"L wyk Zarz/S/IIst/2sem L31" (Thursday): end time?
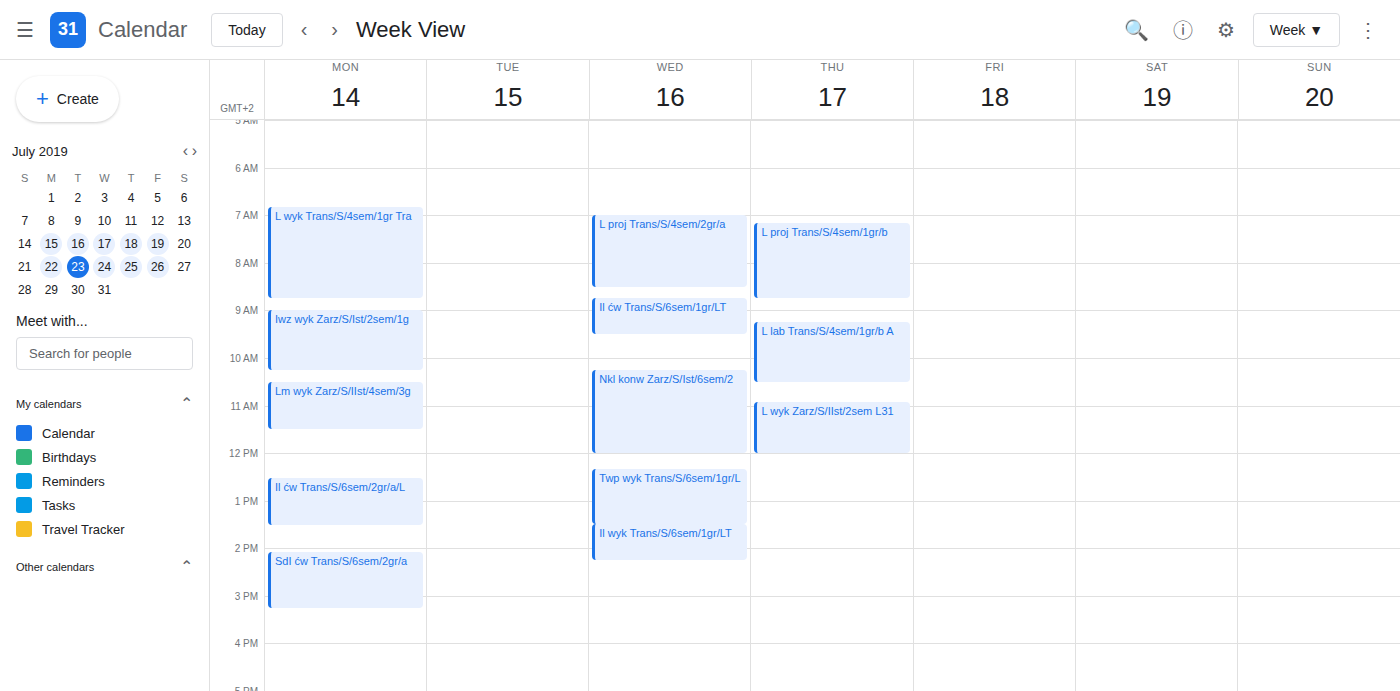
12:00 PM